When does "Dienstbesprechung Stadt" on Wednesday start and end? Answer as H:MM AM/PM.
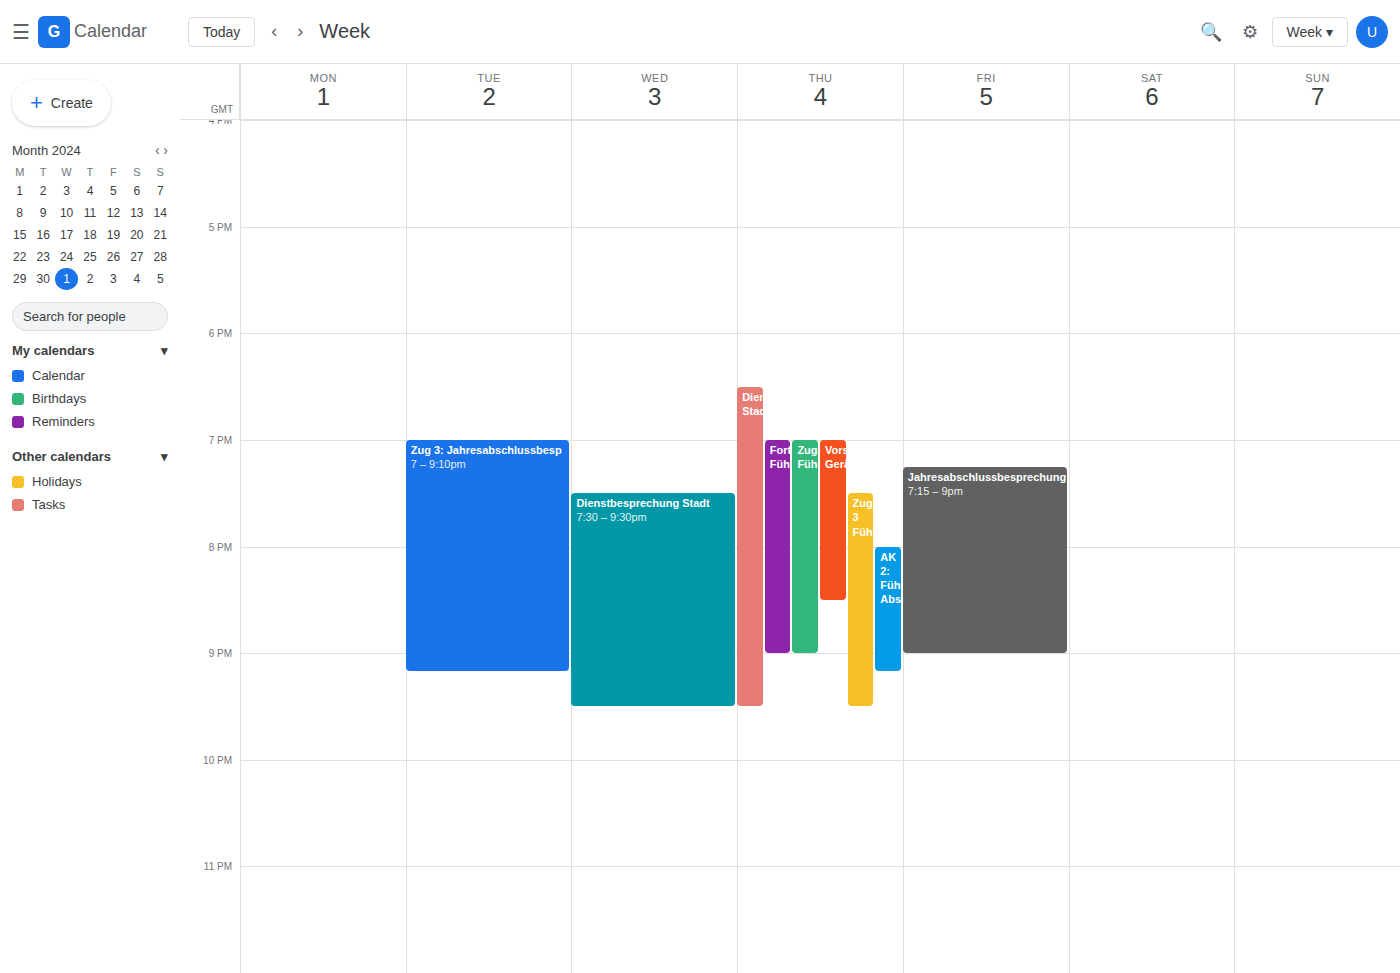
7:30 PM to 9:30 PM